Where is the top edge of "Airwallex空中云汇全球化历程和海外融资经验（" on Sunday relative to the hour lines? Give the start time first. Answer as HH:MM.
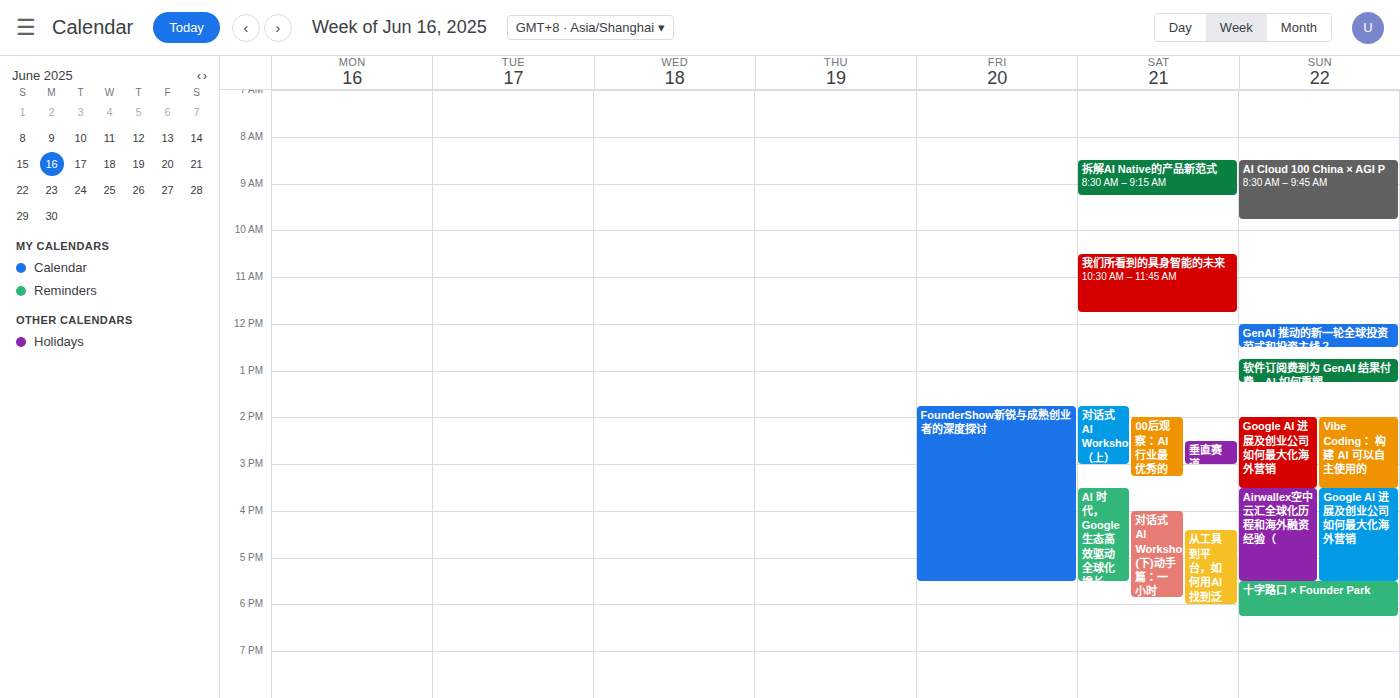
15:30 -- halfway between the 15:00 and 16:00 lines.